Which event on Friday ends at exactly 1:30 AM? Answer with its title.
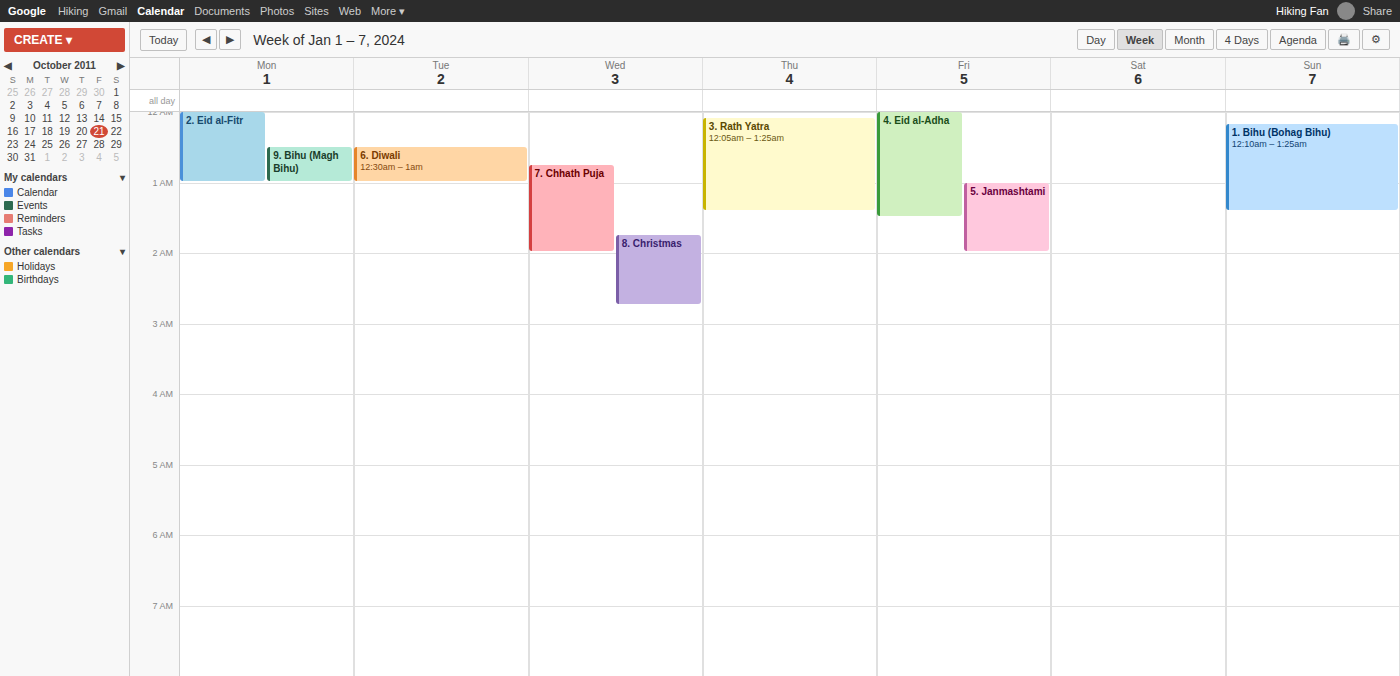
"4. Eid al-Adha"